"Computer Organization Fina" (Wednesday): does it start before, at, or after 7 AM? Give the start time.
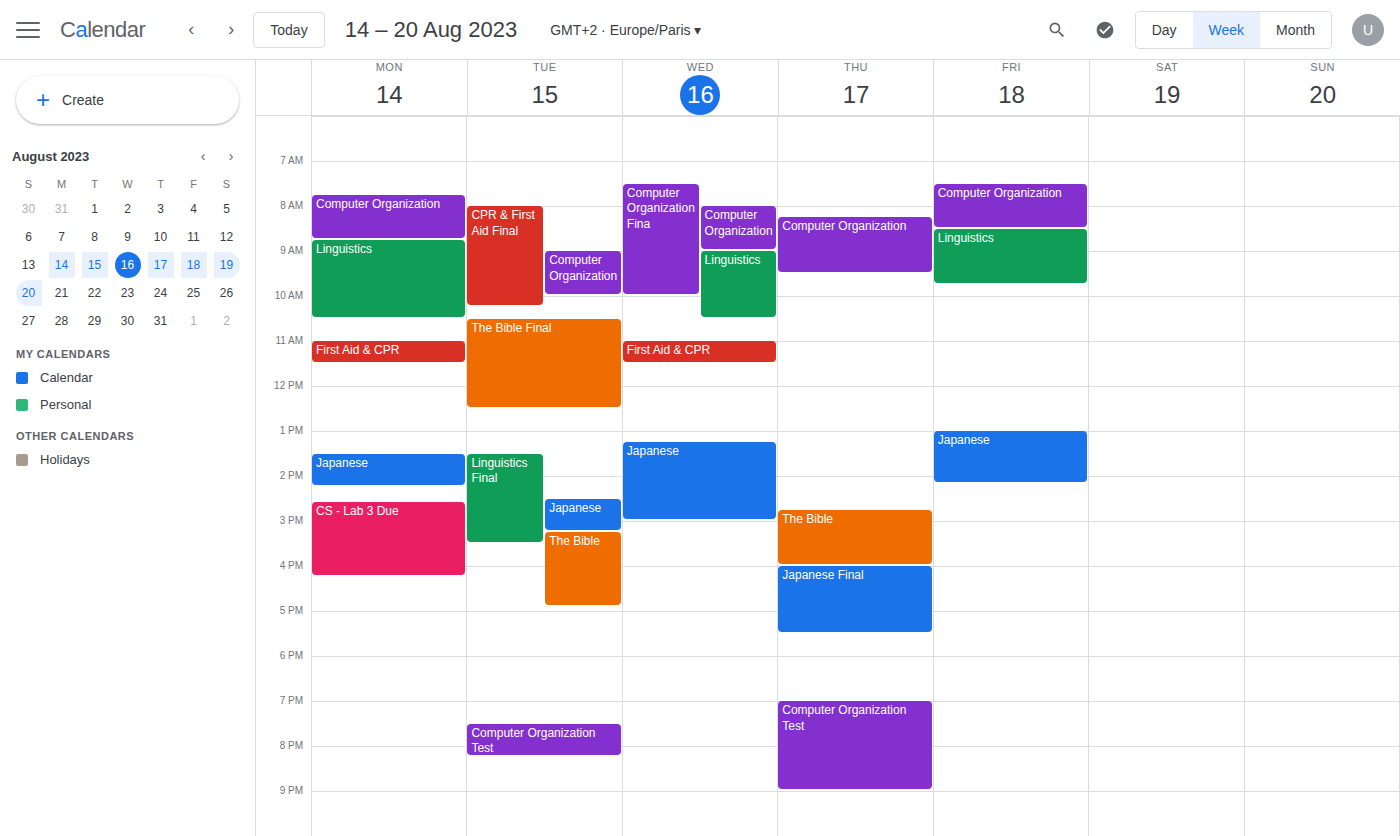
7:30 AM -- after 7 AM, 30 minutes below the 7 AM line.